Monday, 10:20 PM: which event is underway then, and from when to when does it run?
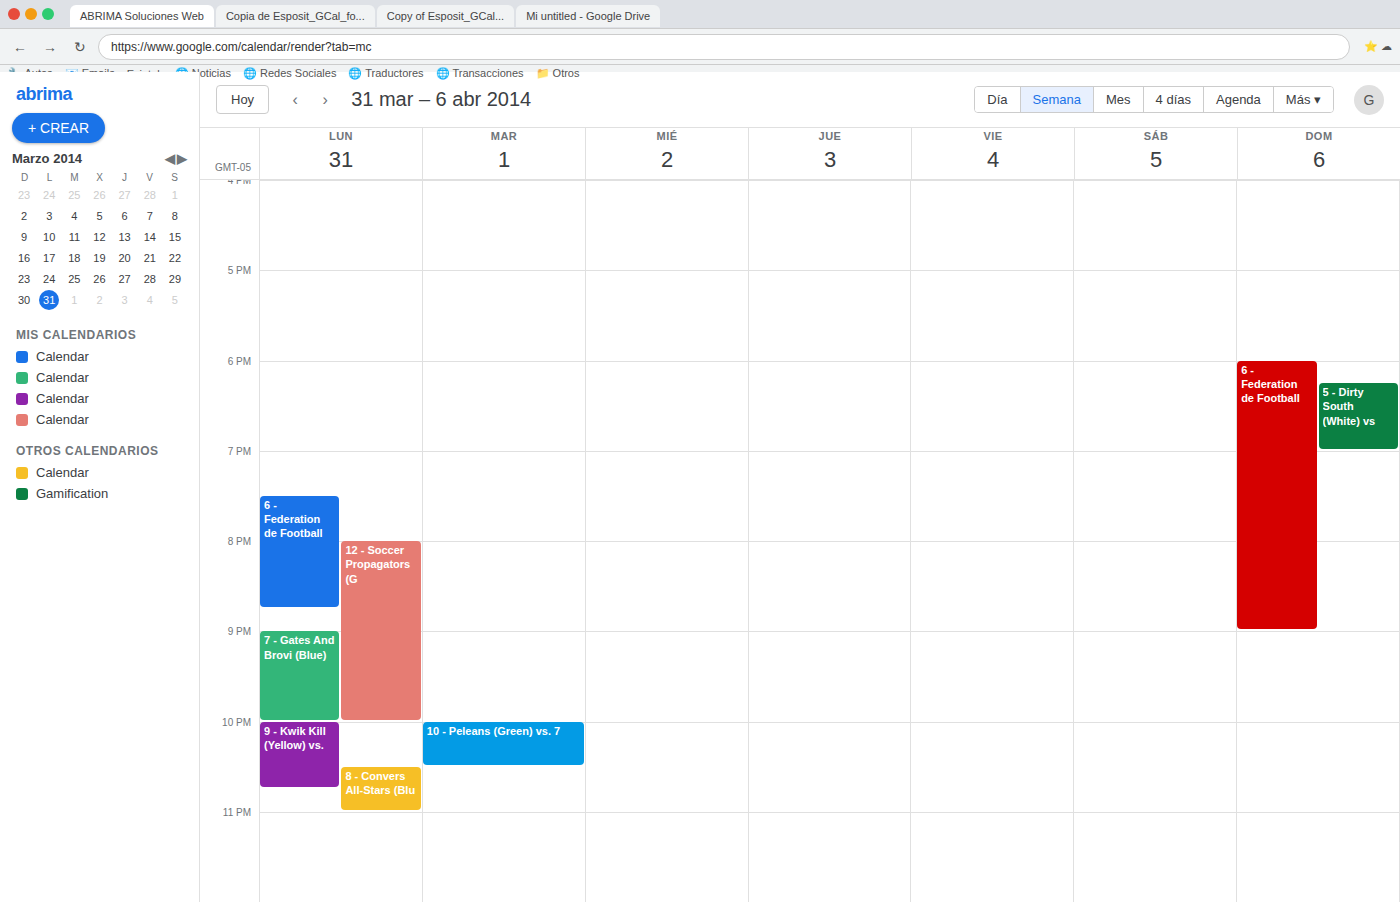
"9 - Kwik Kill (Yellow) vs.", 10:00 PM to 10:45 PM